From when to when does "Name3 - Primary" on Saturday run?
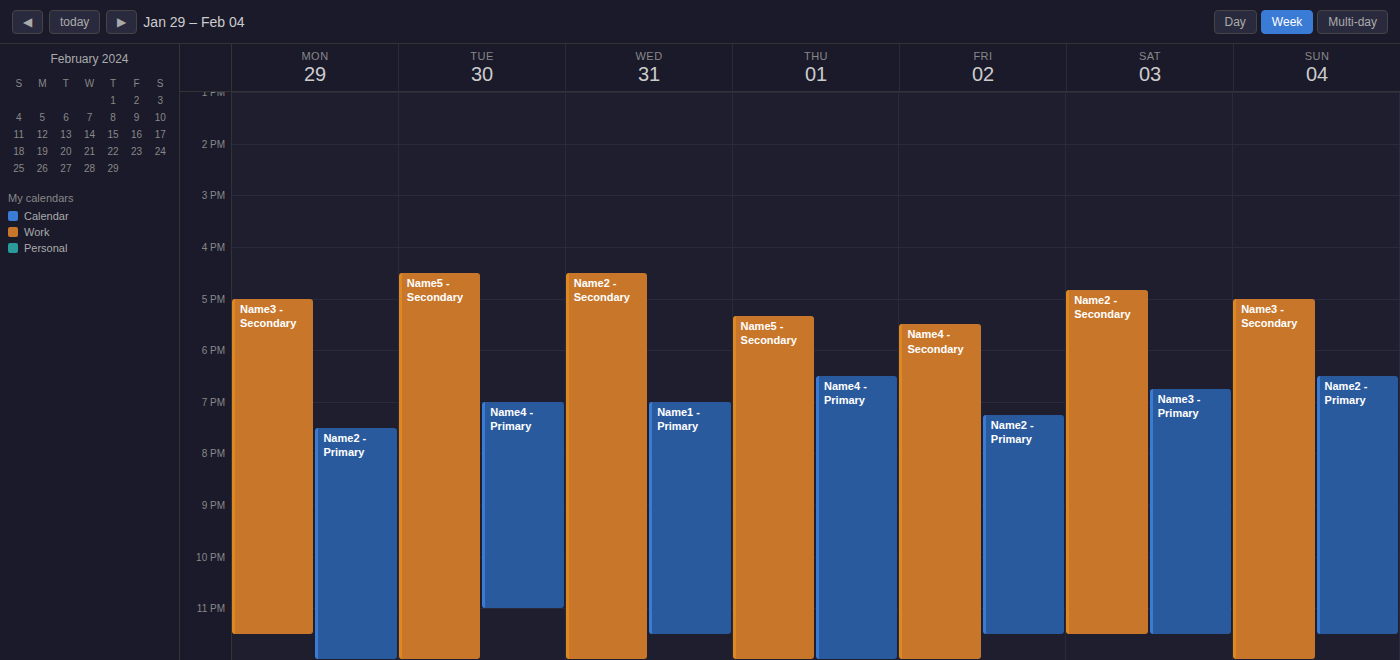
6:45 PM to 11:30 PM